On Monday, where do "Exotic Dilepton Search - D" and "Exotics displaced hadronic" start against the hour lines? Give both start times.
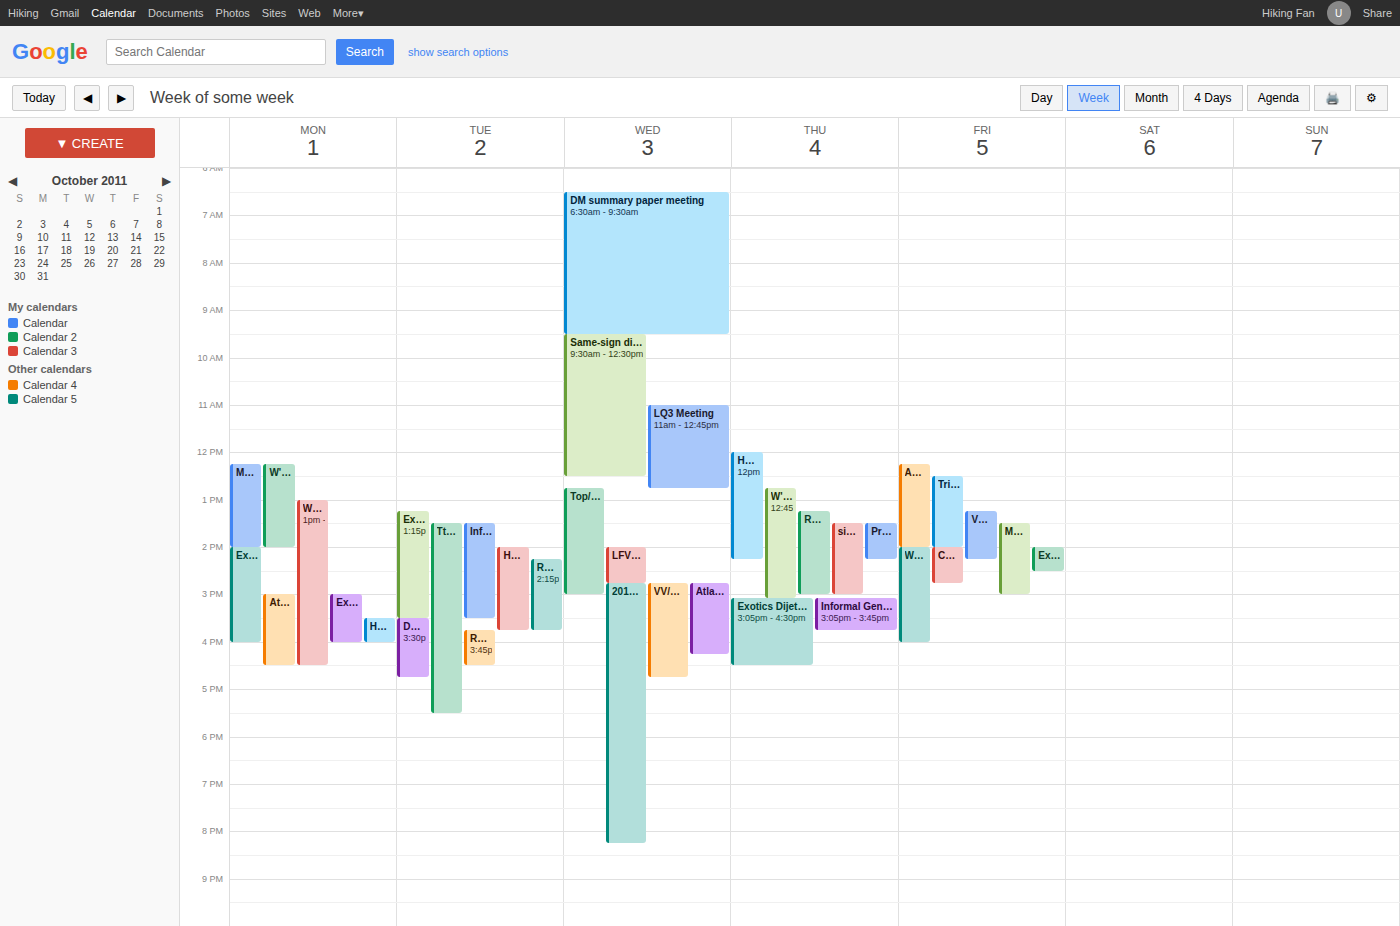
"Exotic Dilepton Search - D": 14:00, exactly on the 14:00 line. "Exotics displaced hadronic": 15:00, exactly on the 15:00 line.